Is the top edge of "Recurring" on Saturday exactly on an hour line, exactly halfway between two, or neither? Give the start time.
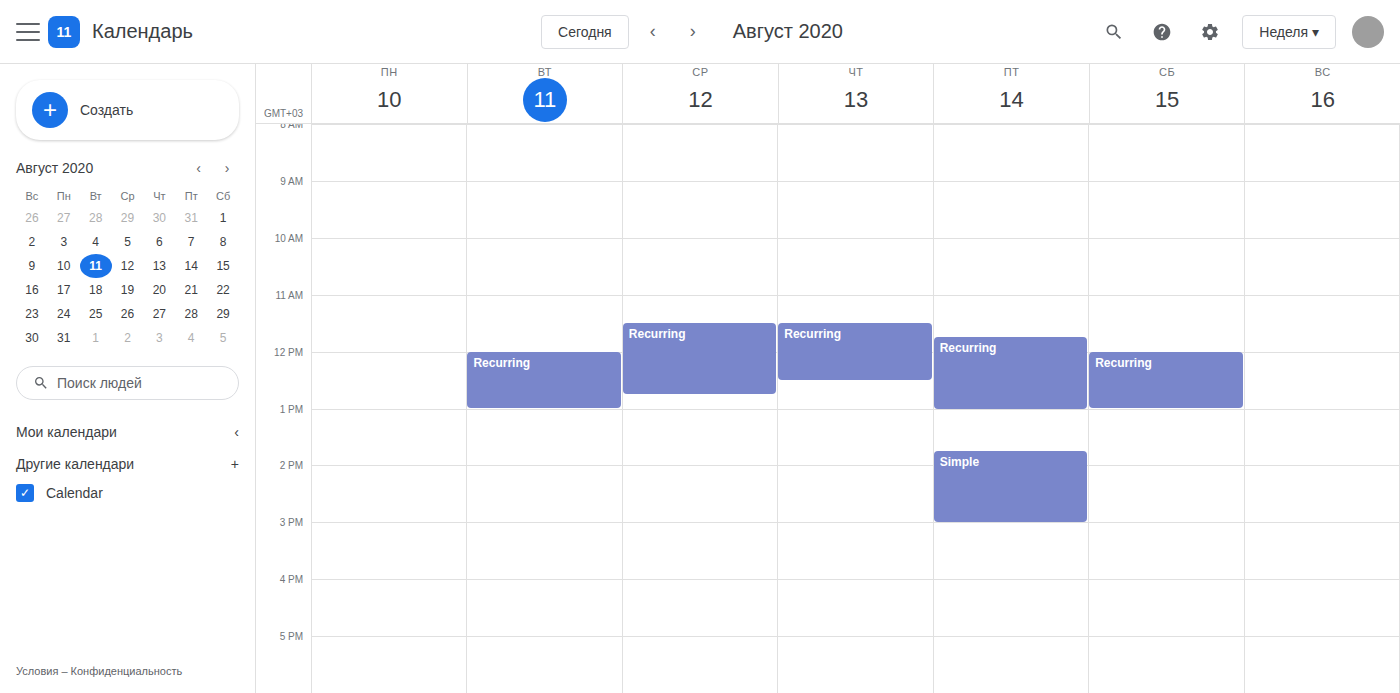
12:00 PM -- exactly on the 12 PM line.